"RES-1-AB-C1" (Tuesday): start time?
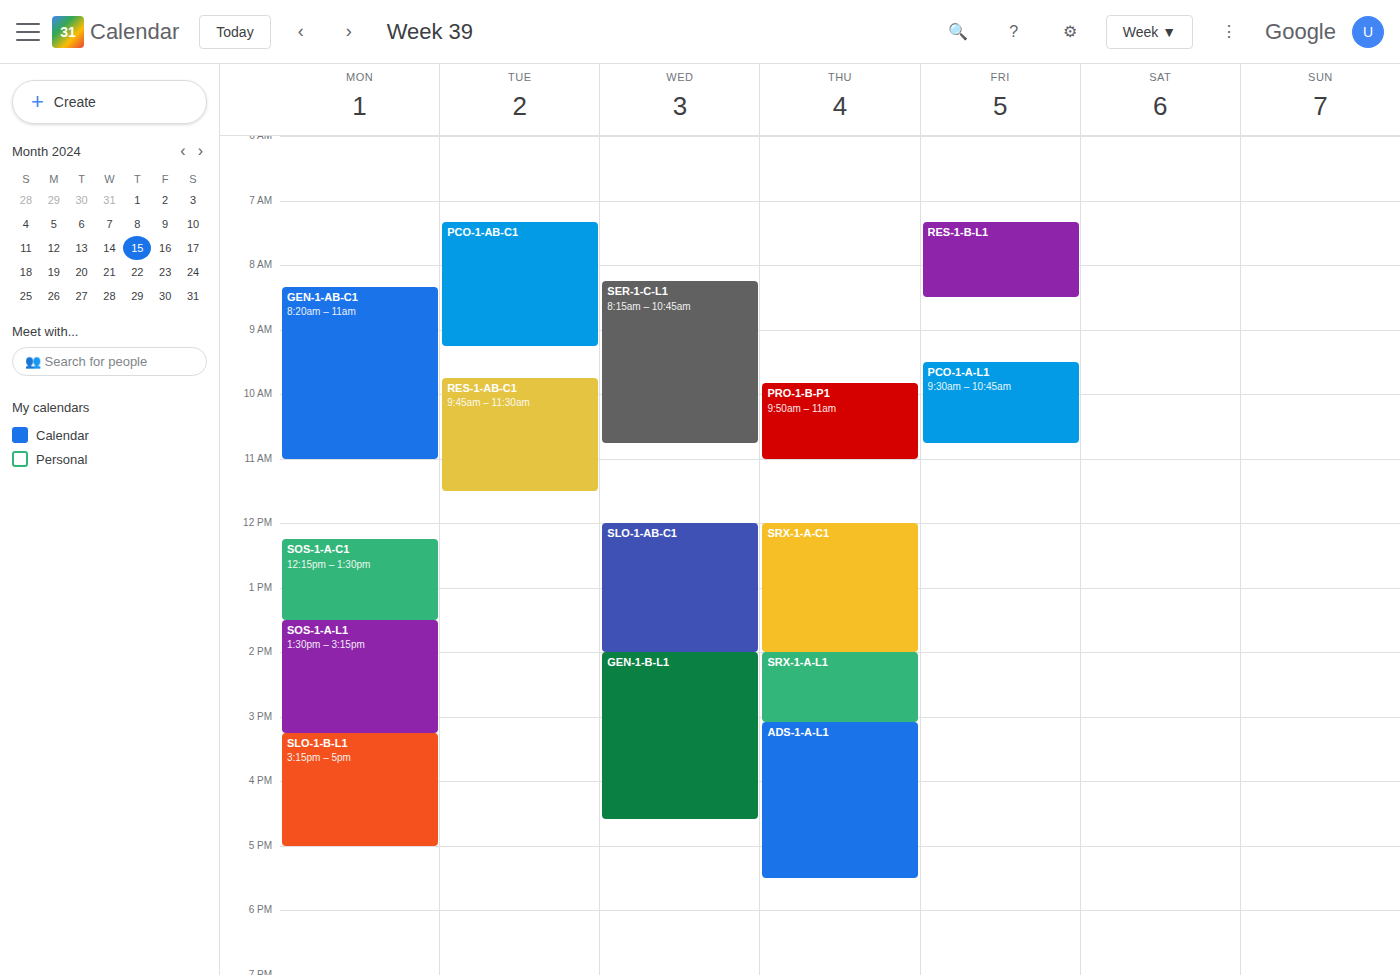
9:45 AM